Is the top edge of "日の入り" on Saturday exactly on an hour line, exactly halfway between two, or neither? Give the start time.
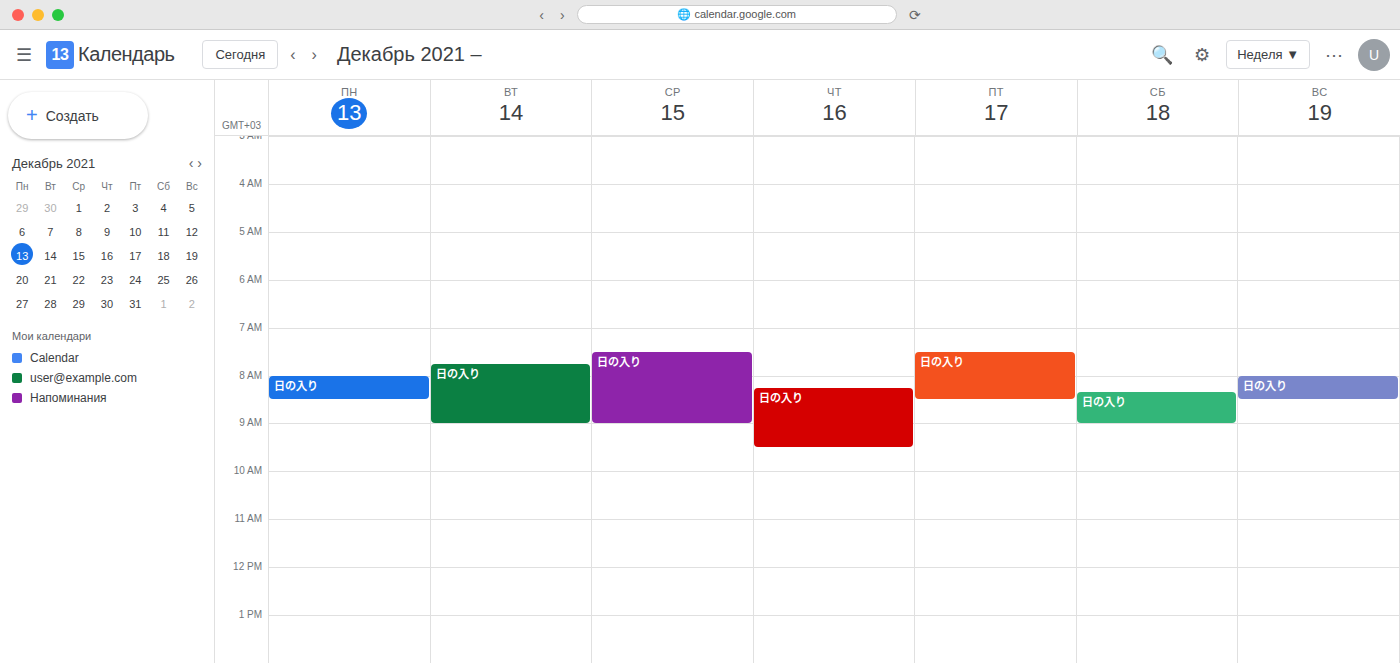
8:20 AM -- neither: 20 minutes below the 8 AM line and 40 minutes above the 9 AM line.